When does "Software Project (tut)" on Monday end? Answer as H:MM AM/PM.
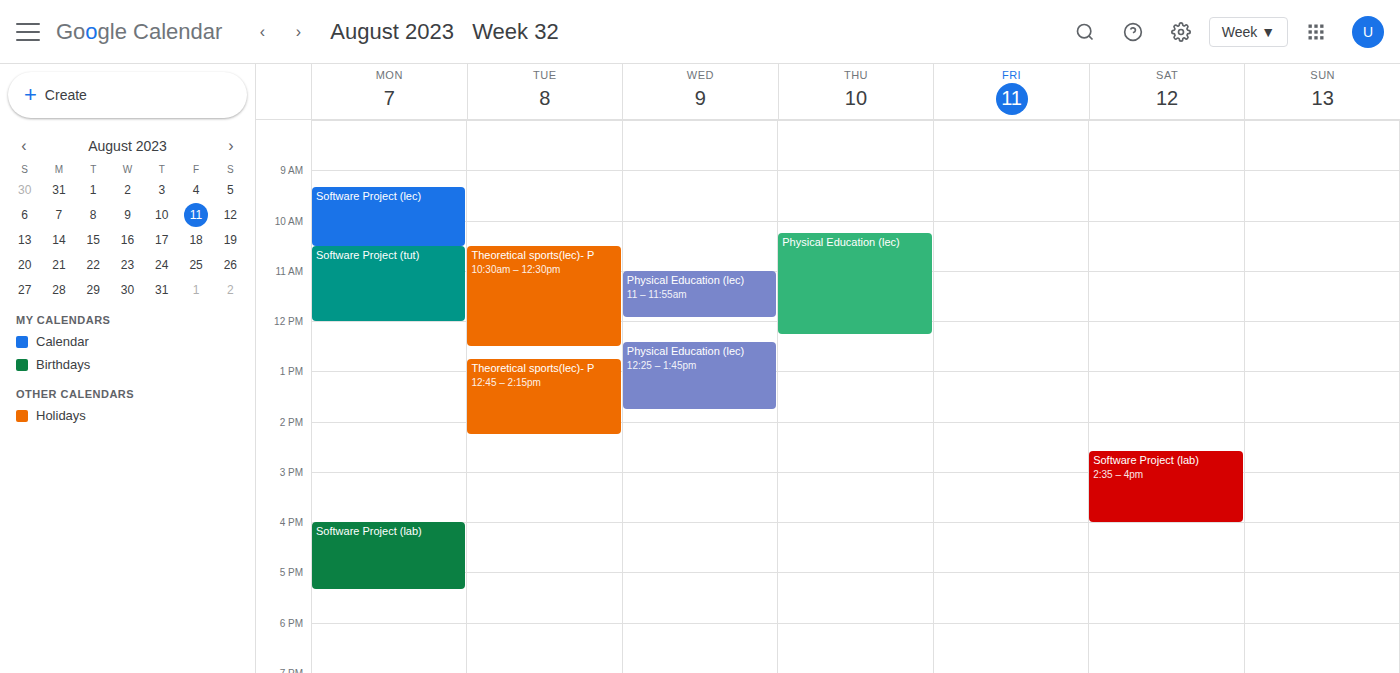
12:00 PM